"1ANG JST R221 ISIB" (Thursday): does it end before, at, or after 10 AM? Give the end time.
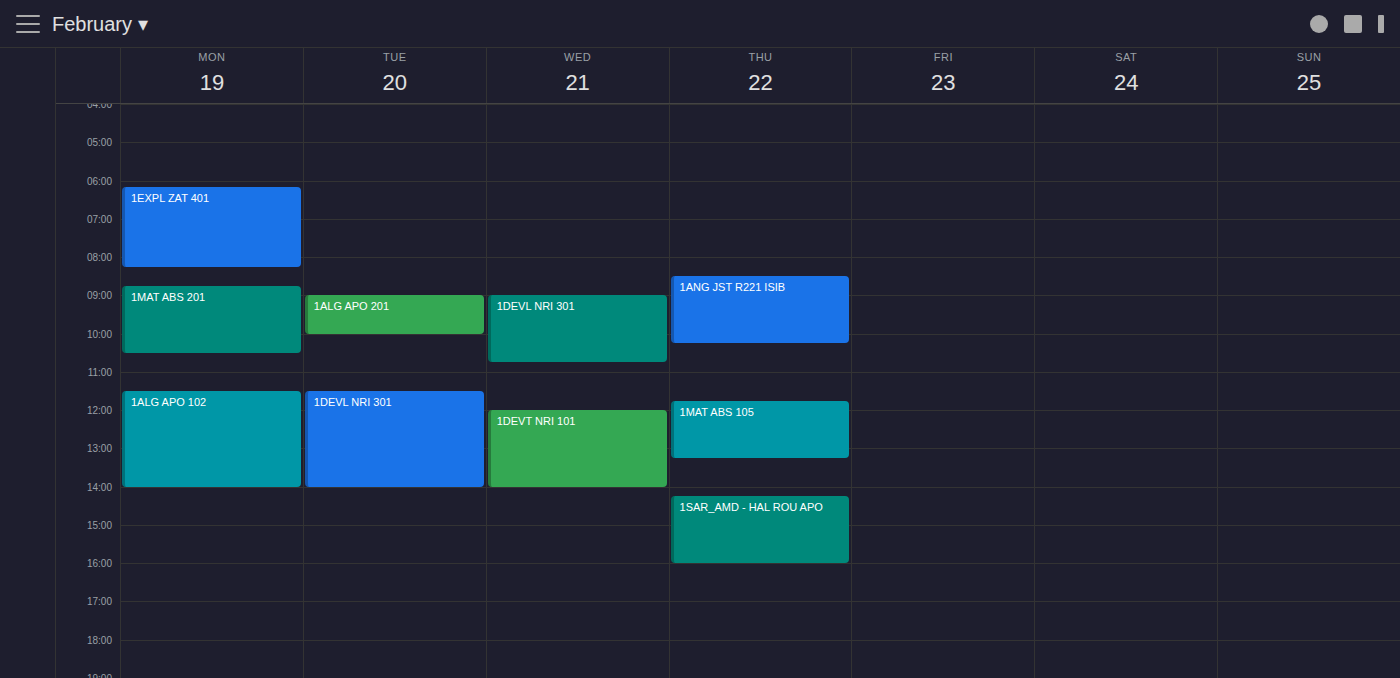
10:15 AM -- after 10 AM, 15 minutes below the 10 AM line.